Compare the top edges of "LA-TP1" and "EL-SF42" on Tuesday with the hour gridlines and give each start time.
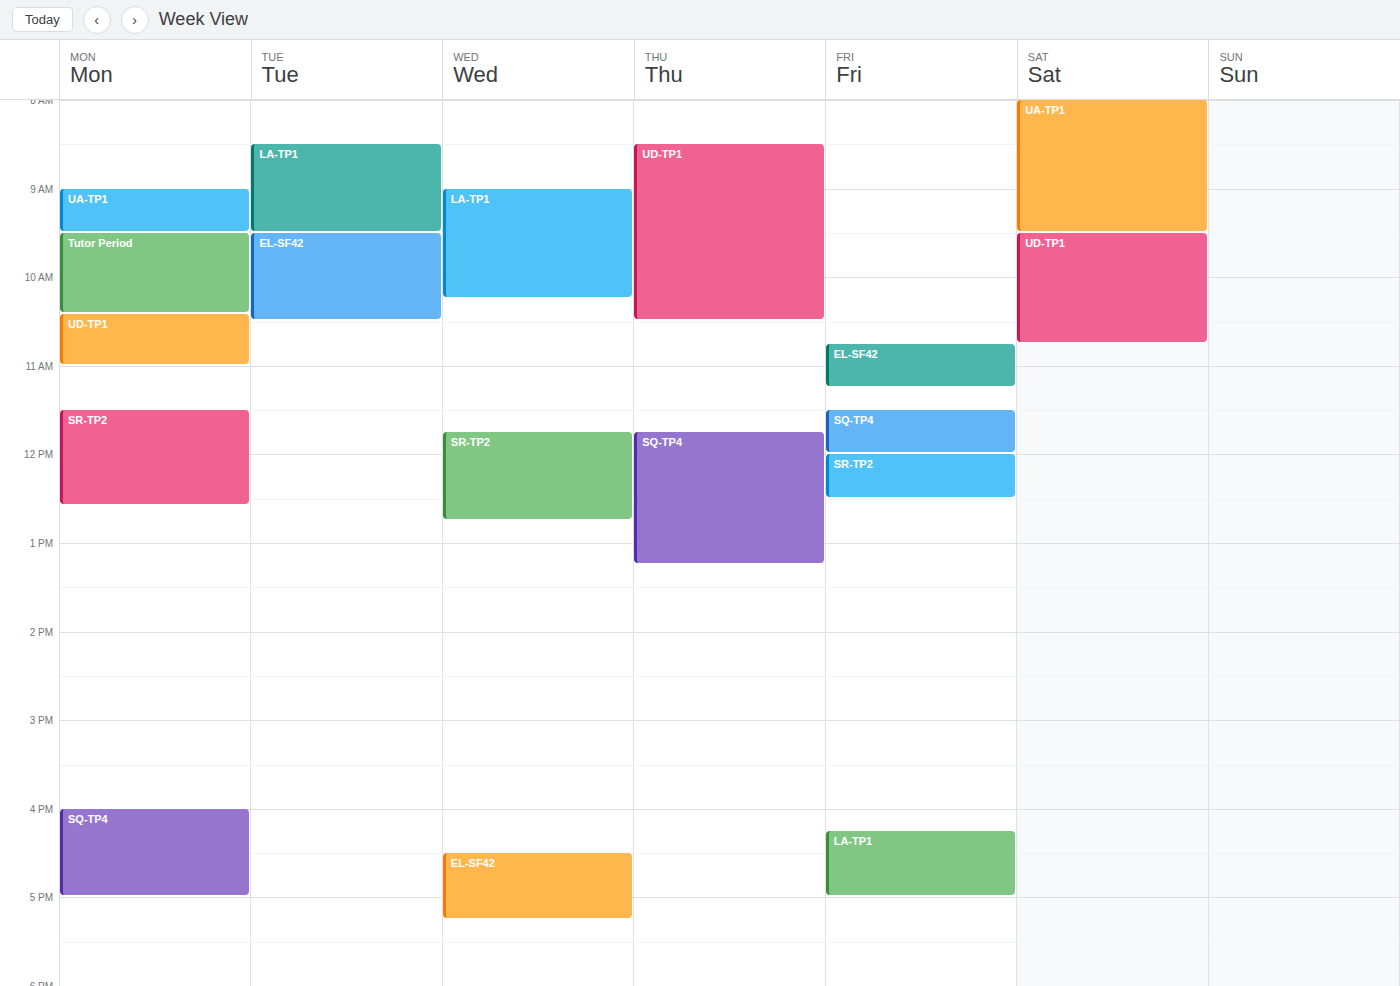
"LA-TP1": 8:30 AM, halfway between the 8 AM and 9 AM lines. "EL-SF42": 9:30 AM, halfway between the 9 AM and 10 AM lines.